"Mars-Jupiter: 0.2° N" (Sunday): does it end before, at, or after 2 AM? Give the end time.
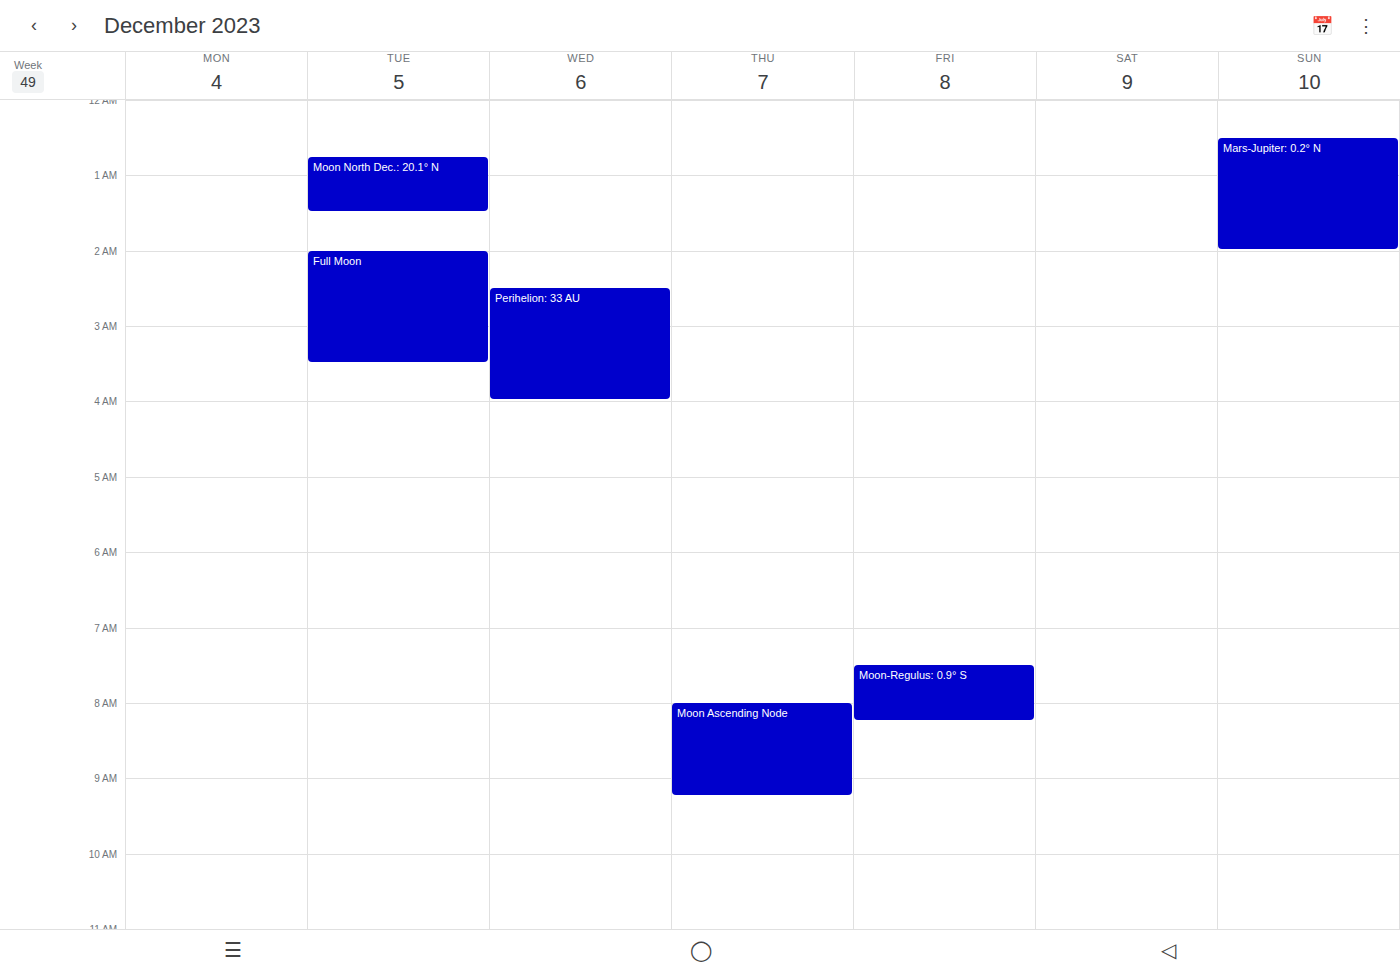
2:00 AM -- exactly at 2 AM, on the 2 AM line.